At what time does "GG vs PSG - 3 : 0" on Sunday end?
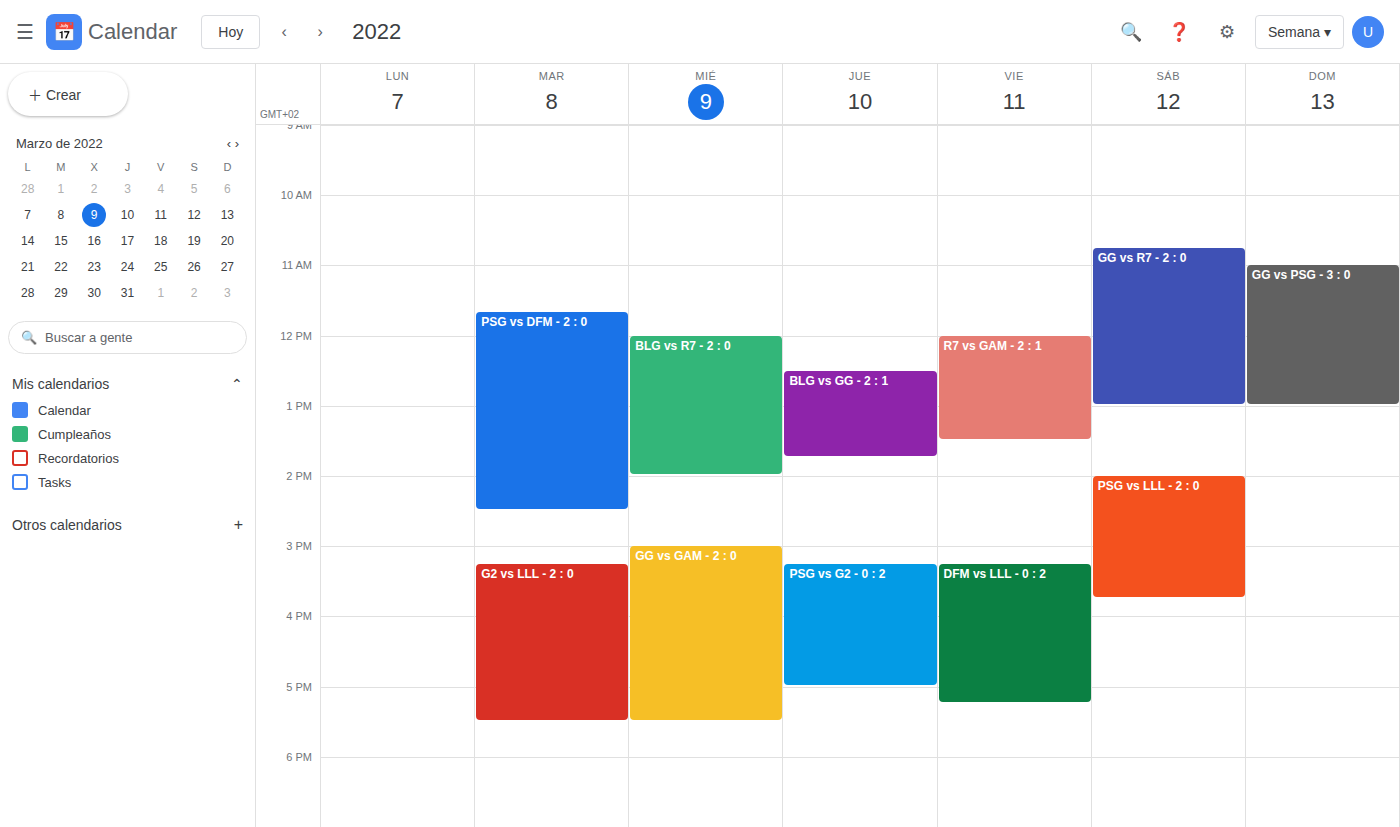
1:00 PM